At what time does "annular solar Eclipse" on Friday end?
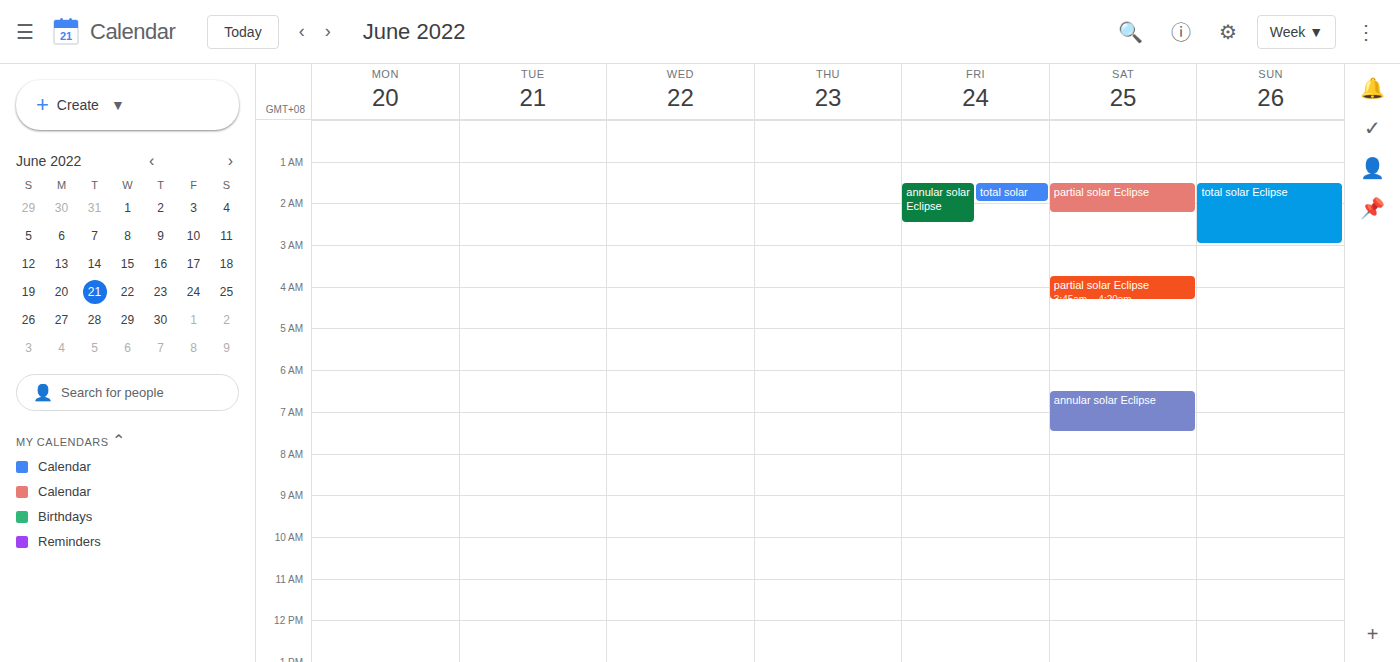
2:30 AM